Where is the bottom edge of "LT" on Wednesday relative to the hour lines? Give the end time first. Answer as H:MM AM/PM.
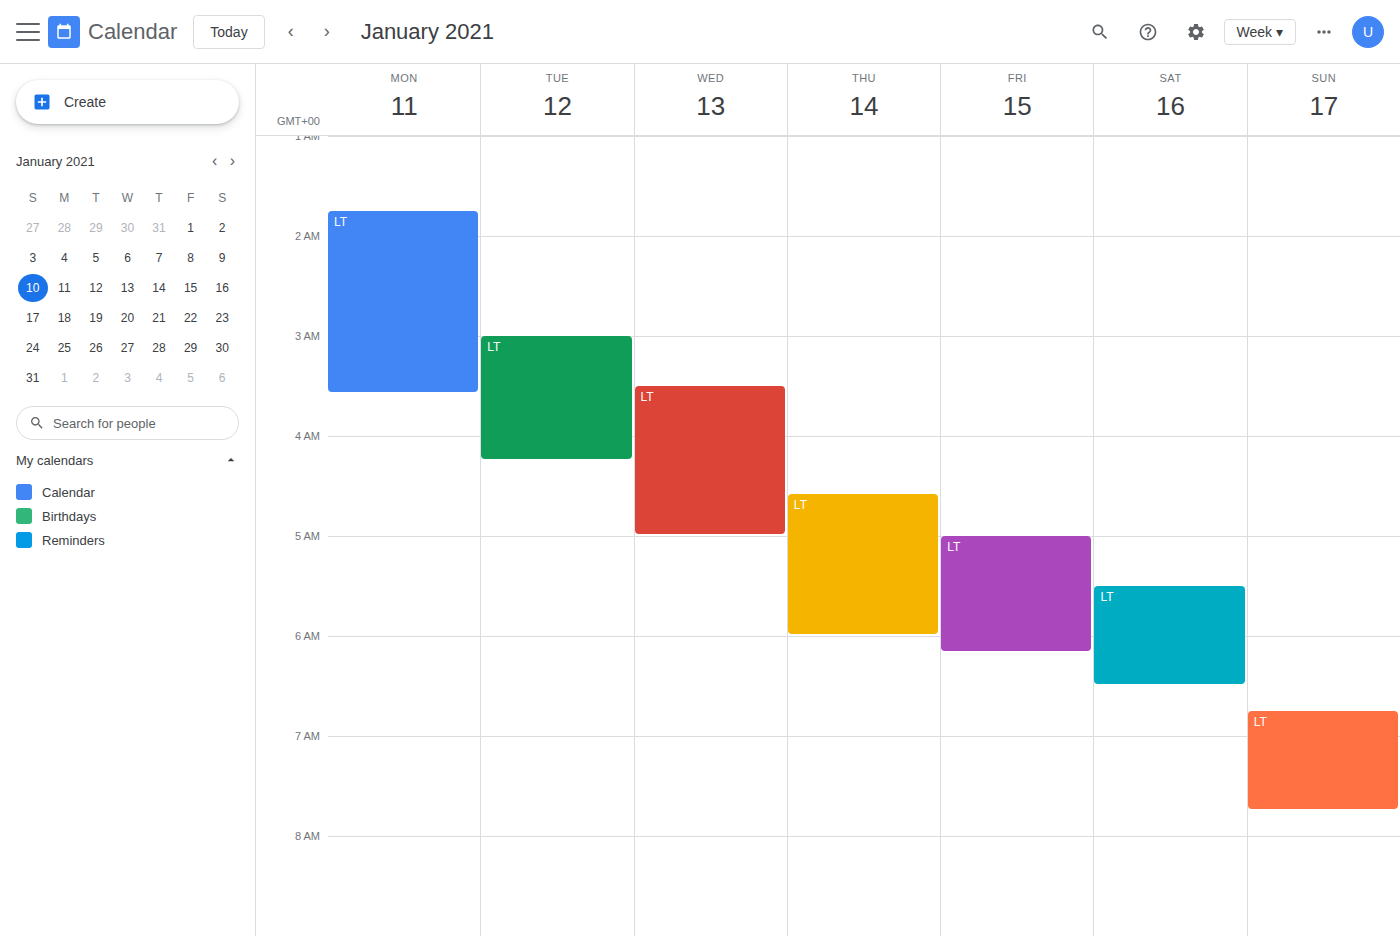
5:00 AM -- exactly on the 5 AM line.